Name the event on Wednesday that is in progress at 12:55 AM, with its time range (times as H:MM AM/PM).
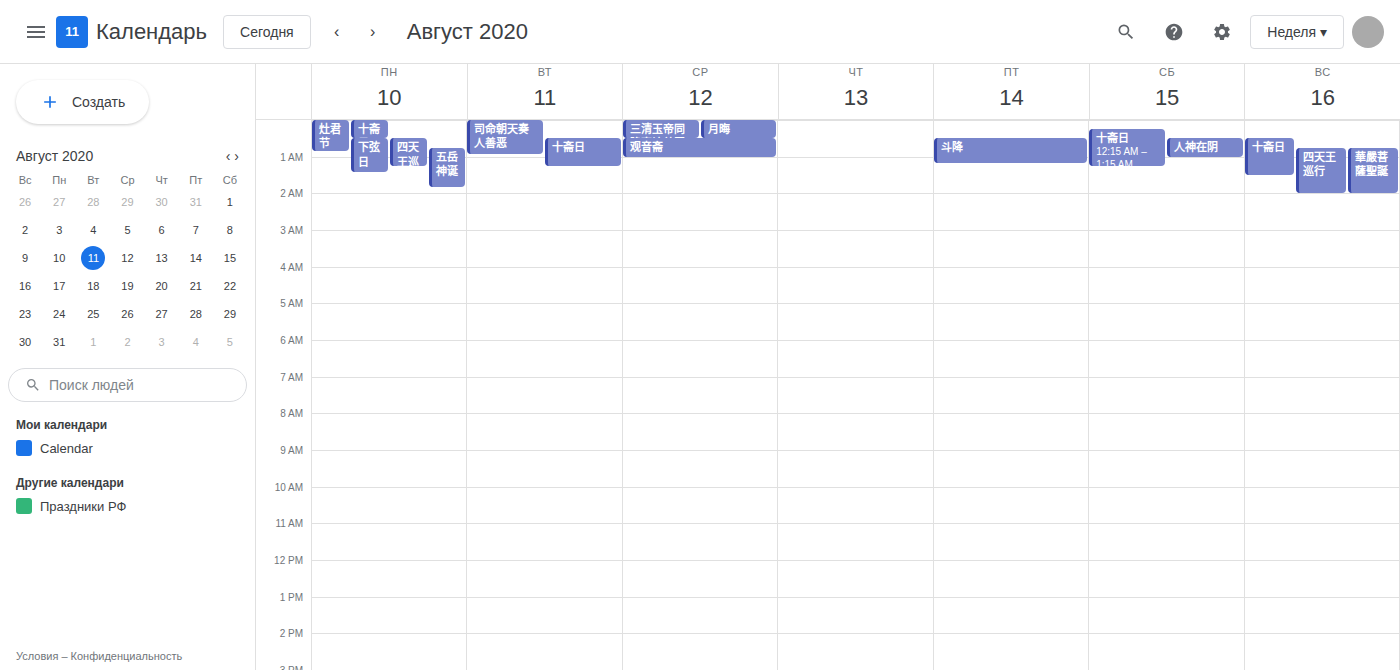
"观音斋", 12:30 AM to 1:00 AM